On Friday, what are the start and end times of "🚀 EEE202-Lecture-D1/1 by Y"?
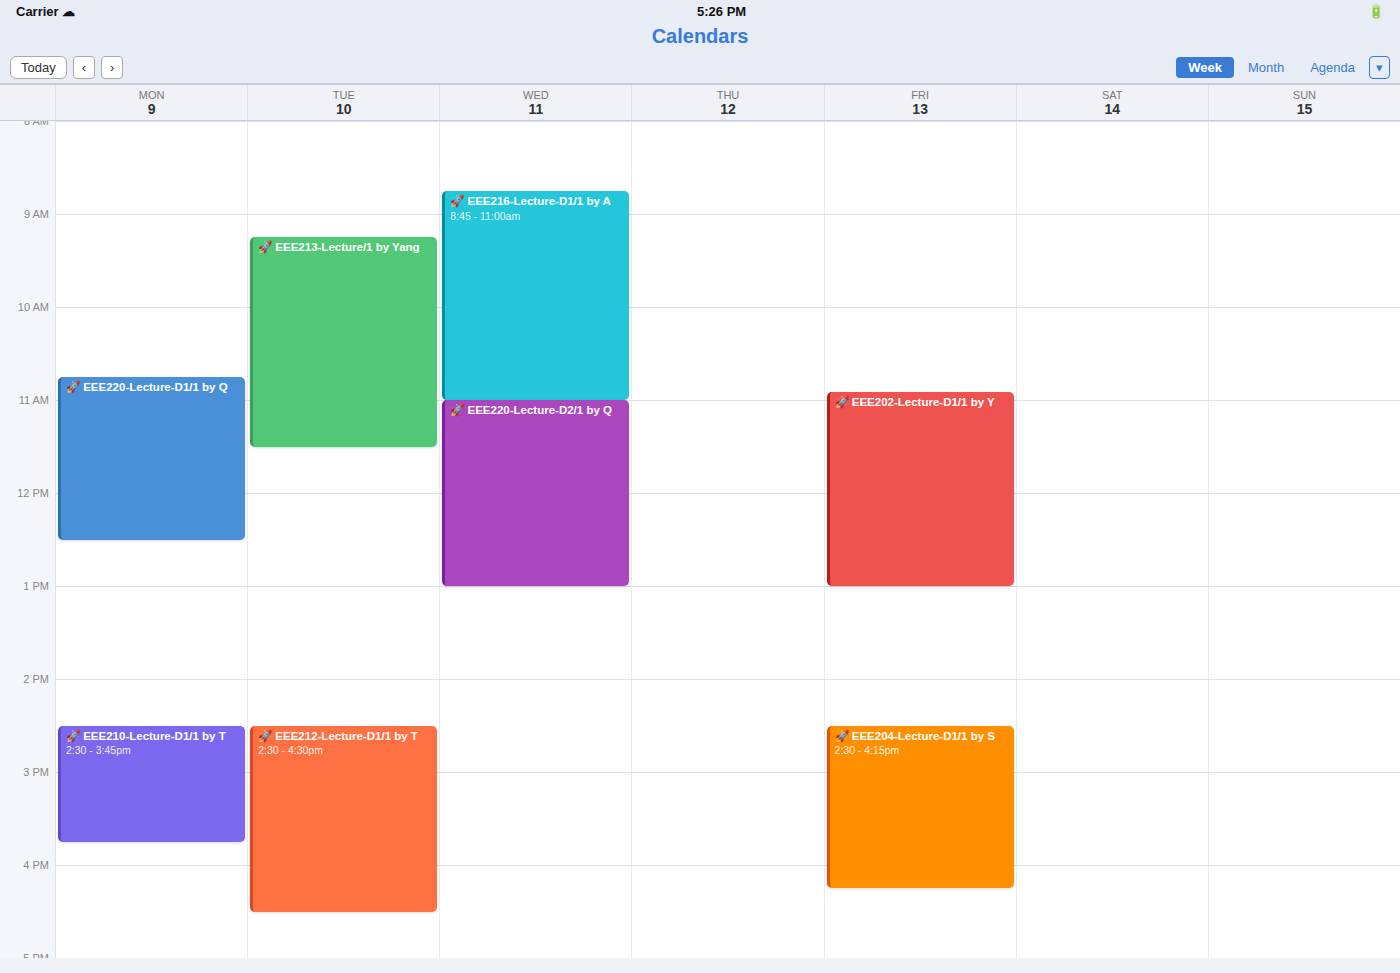
10:55 AM to 1:00 PM